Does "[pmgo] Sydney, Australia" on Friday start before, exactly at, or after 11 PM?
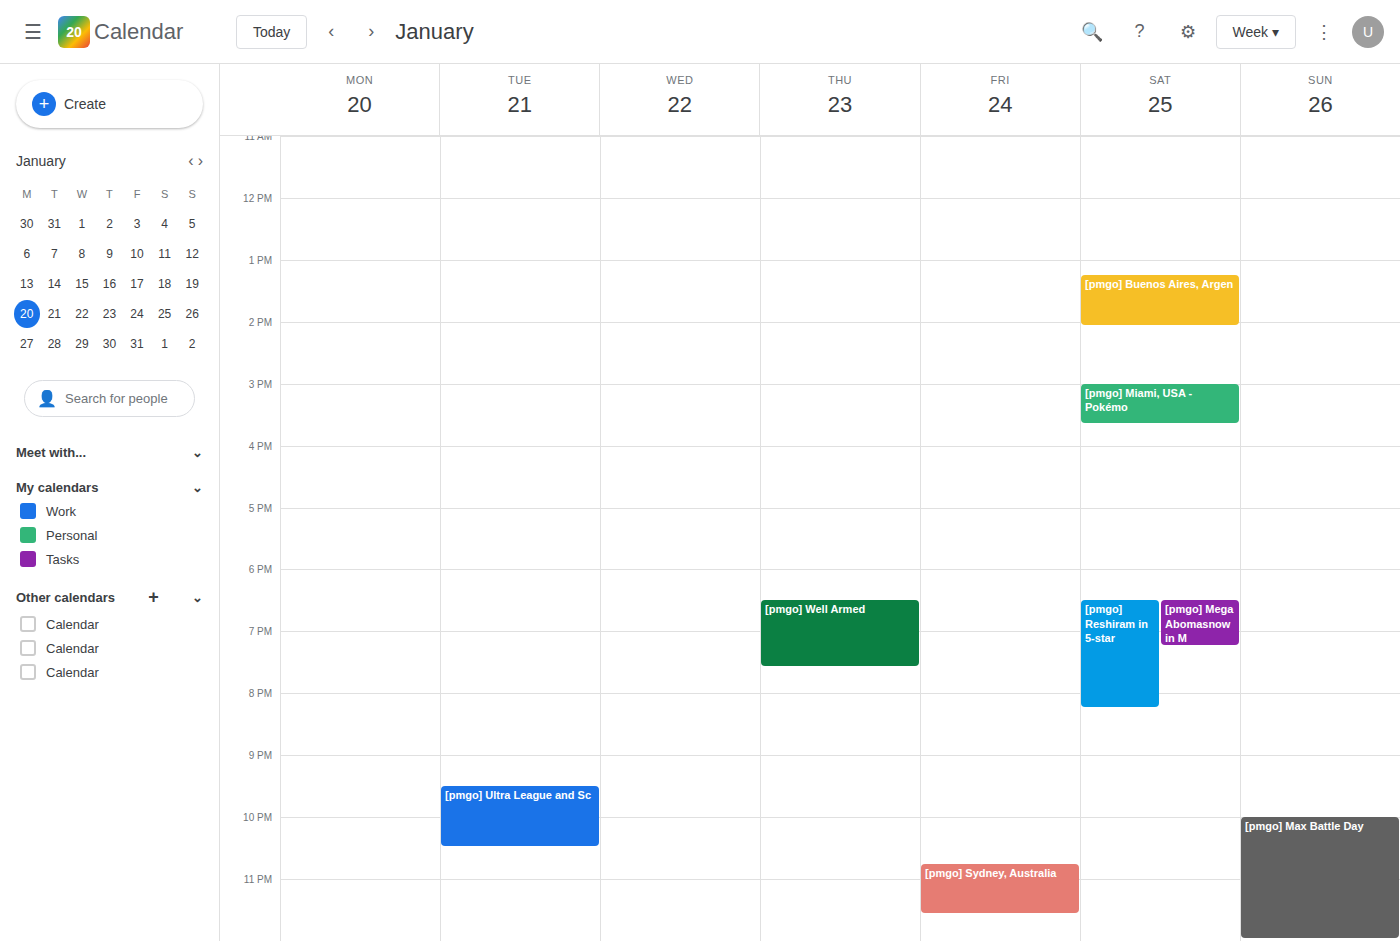
10:45 PM -- before 11 PM, 15 minutes above the 11 PM line.